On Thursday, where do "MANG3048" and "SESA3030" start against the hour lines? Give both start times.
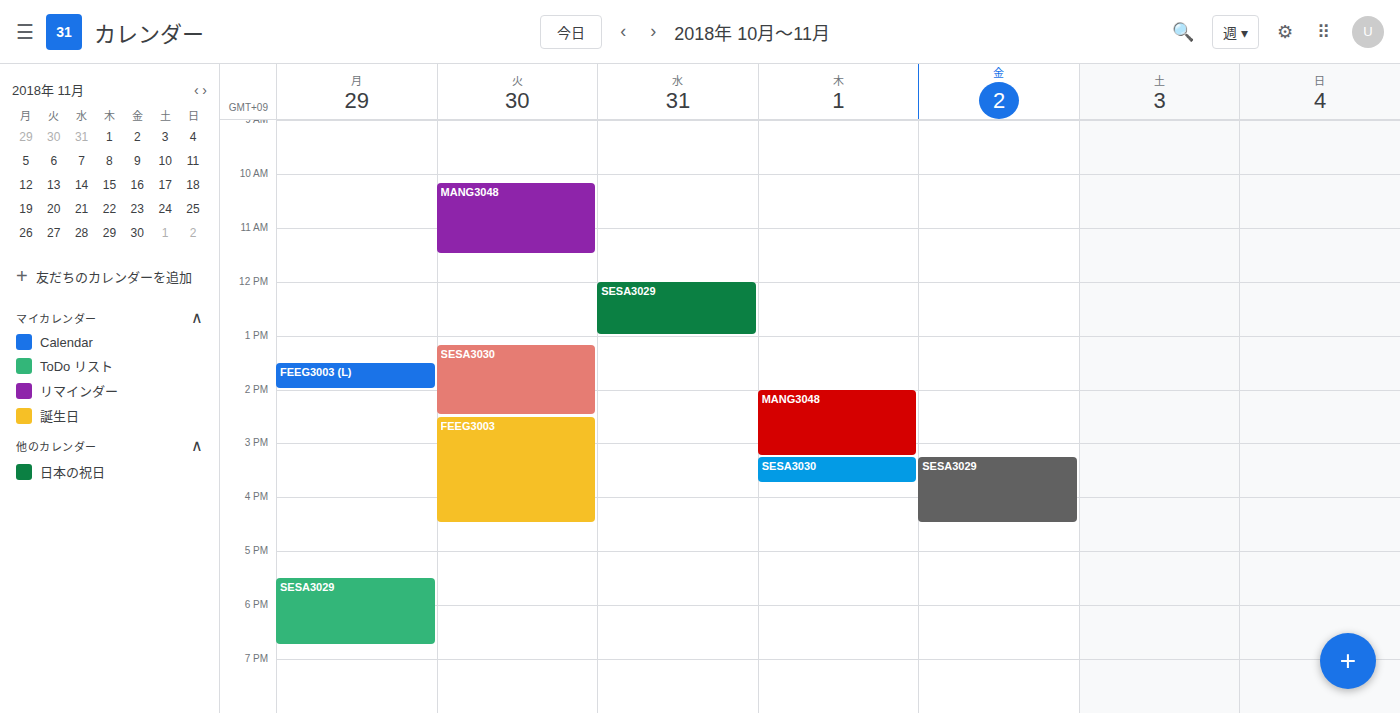
"MANG3048": 14:00, exactly on the 14:00 line. "SESA3030": 15:15, neither: a quarter of the way from the 15:00 line to the 16:00 line.